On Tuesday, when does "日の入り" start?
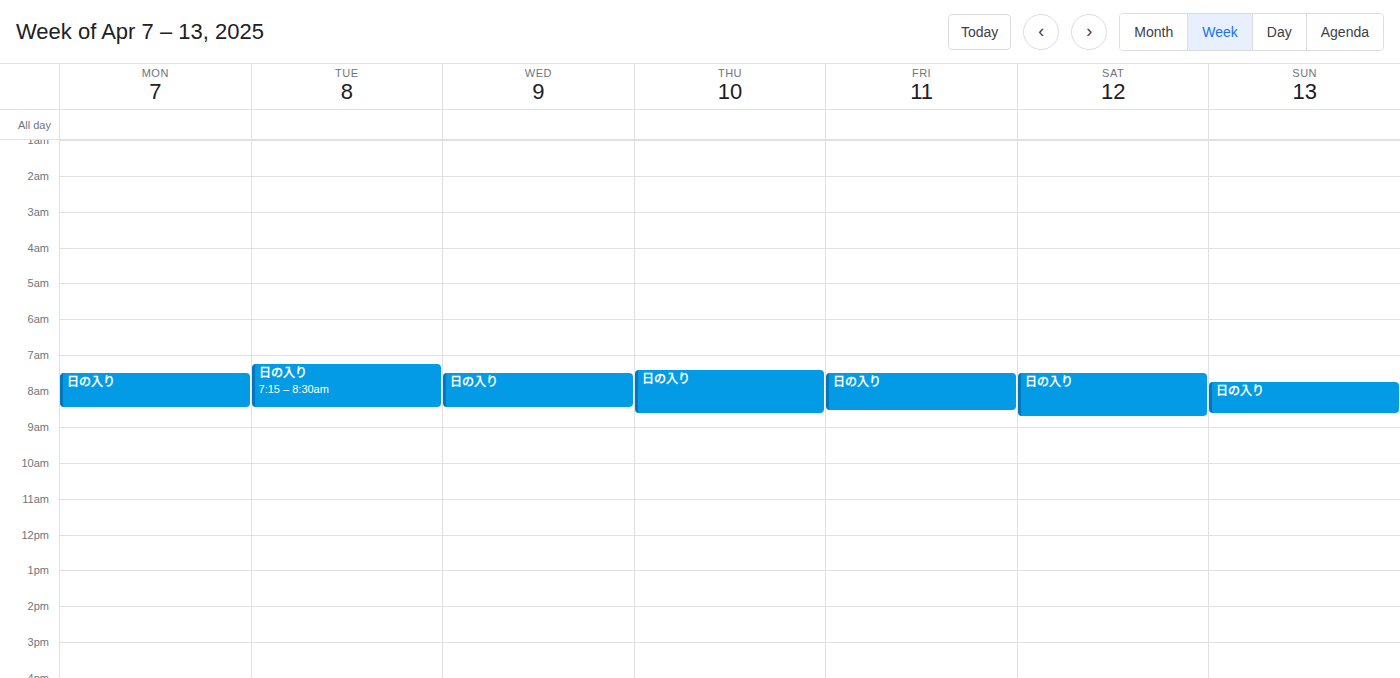
7:15 AM